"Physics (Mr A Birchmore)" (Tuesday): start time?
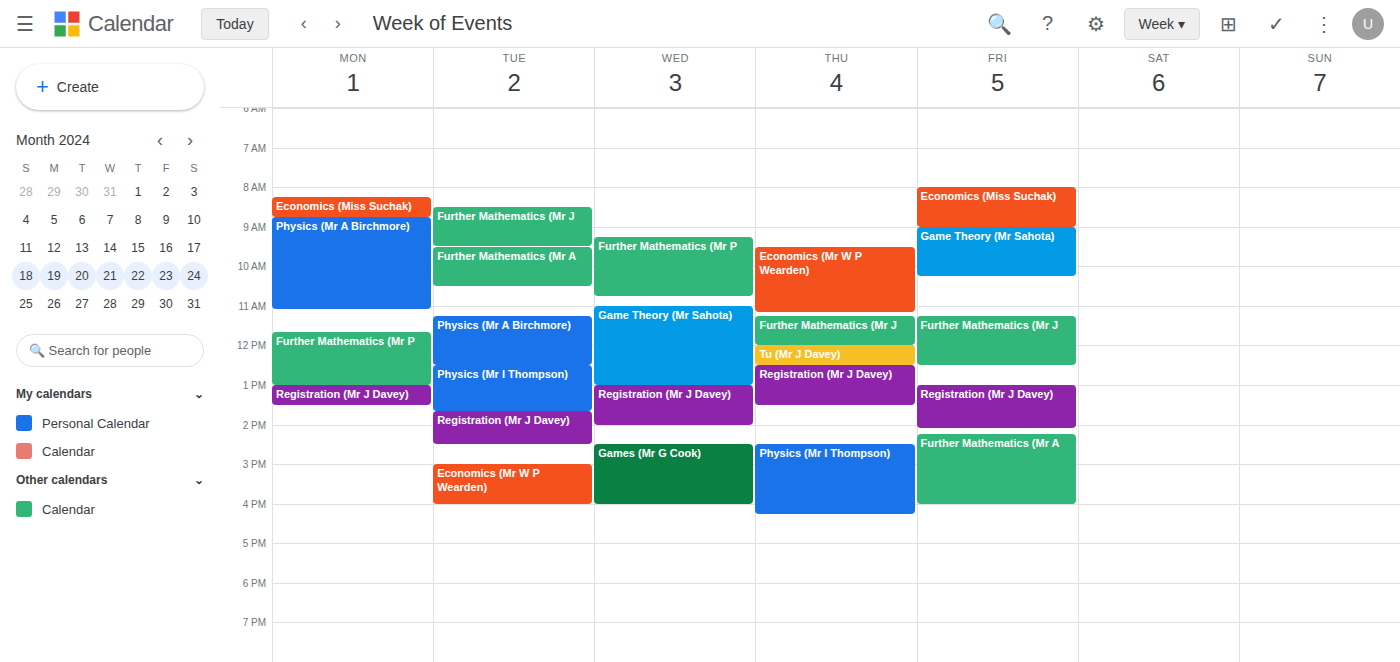
11:15 AM